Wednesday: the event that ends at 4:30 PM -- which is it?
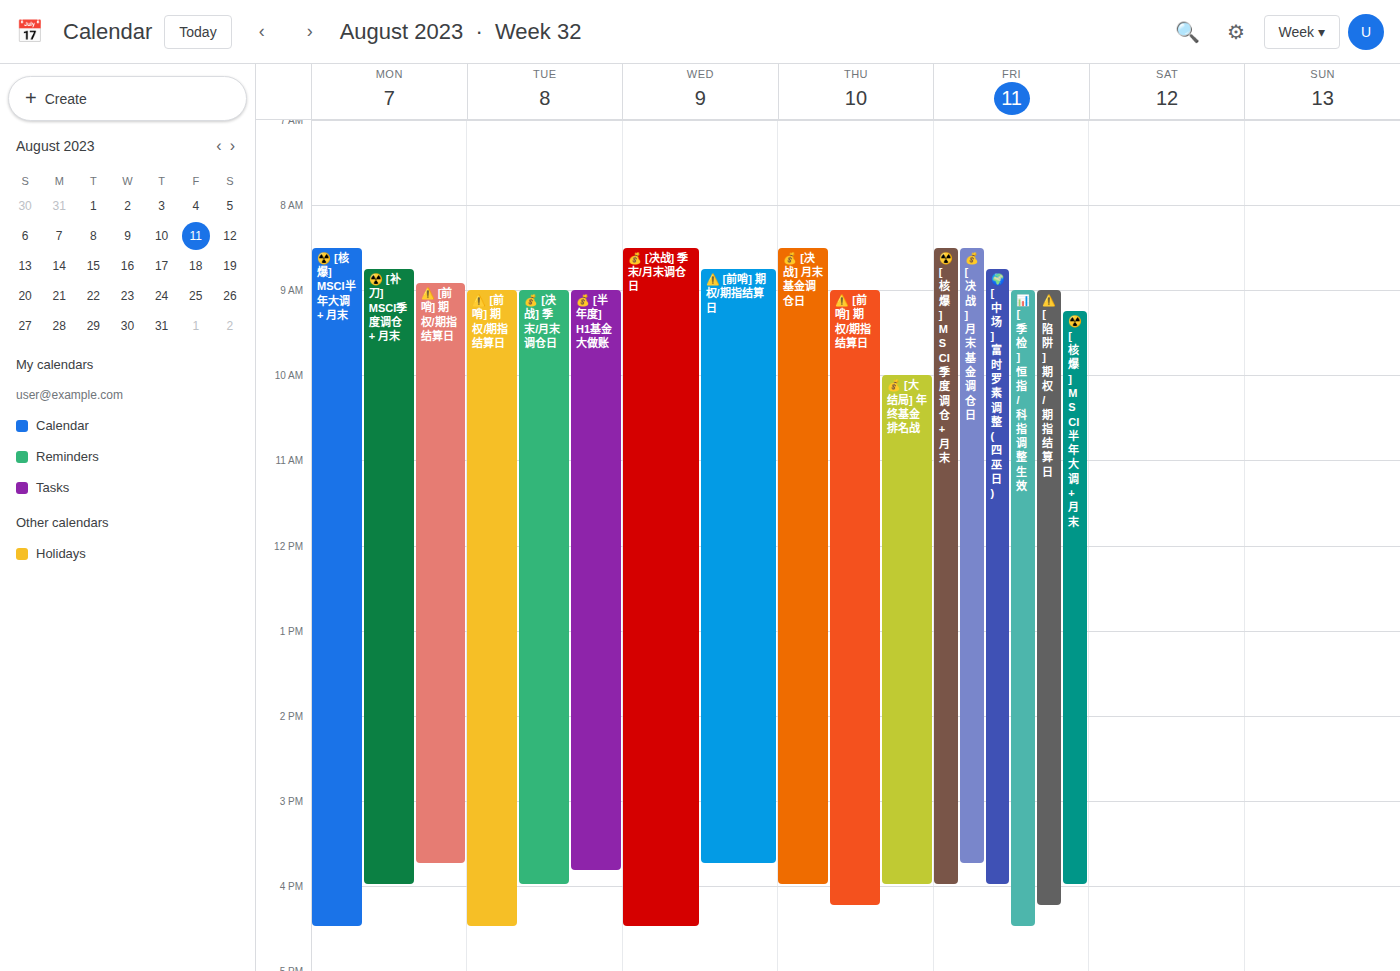
"💰 [决战] 季末/月末调仓日"